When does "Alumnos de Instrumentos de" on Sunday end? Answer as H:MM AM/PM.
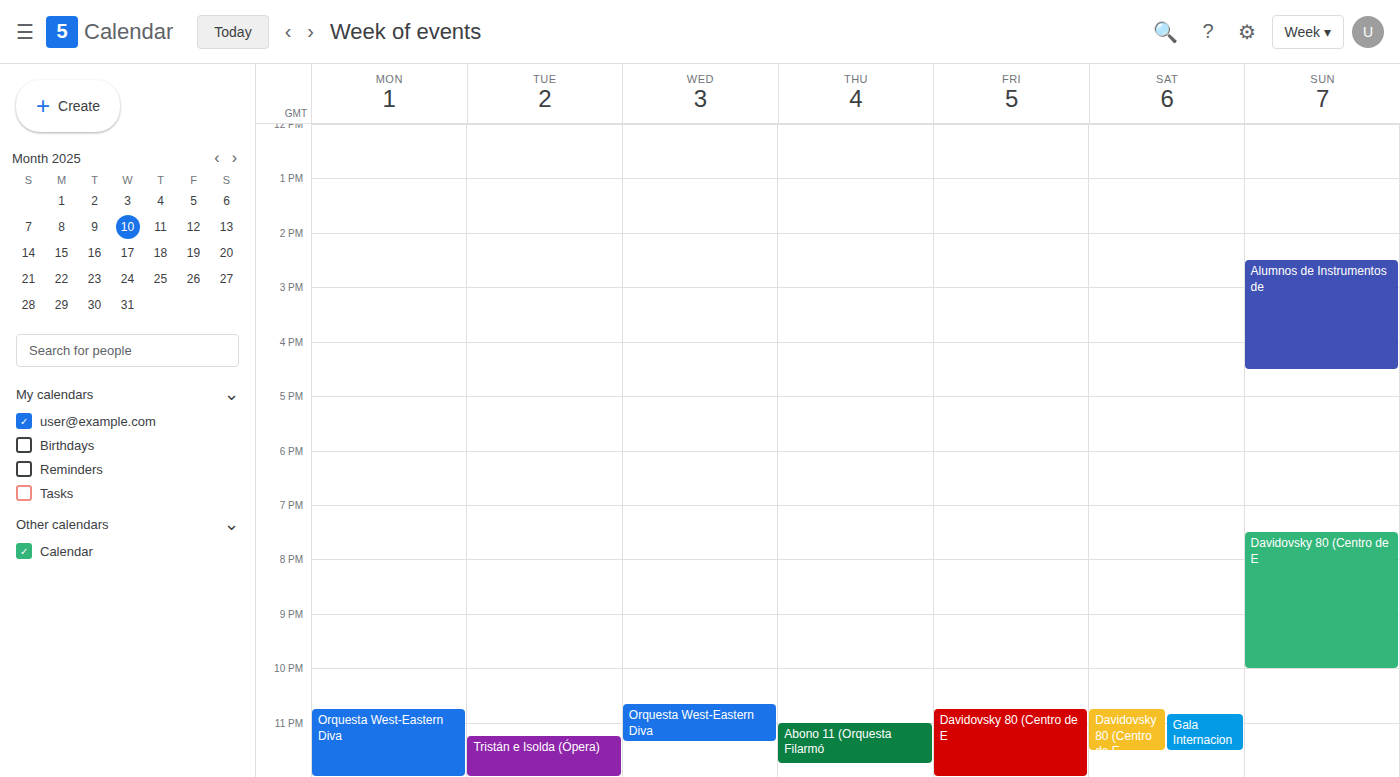
4:30 PM